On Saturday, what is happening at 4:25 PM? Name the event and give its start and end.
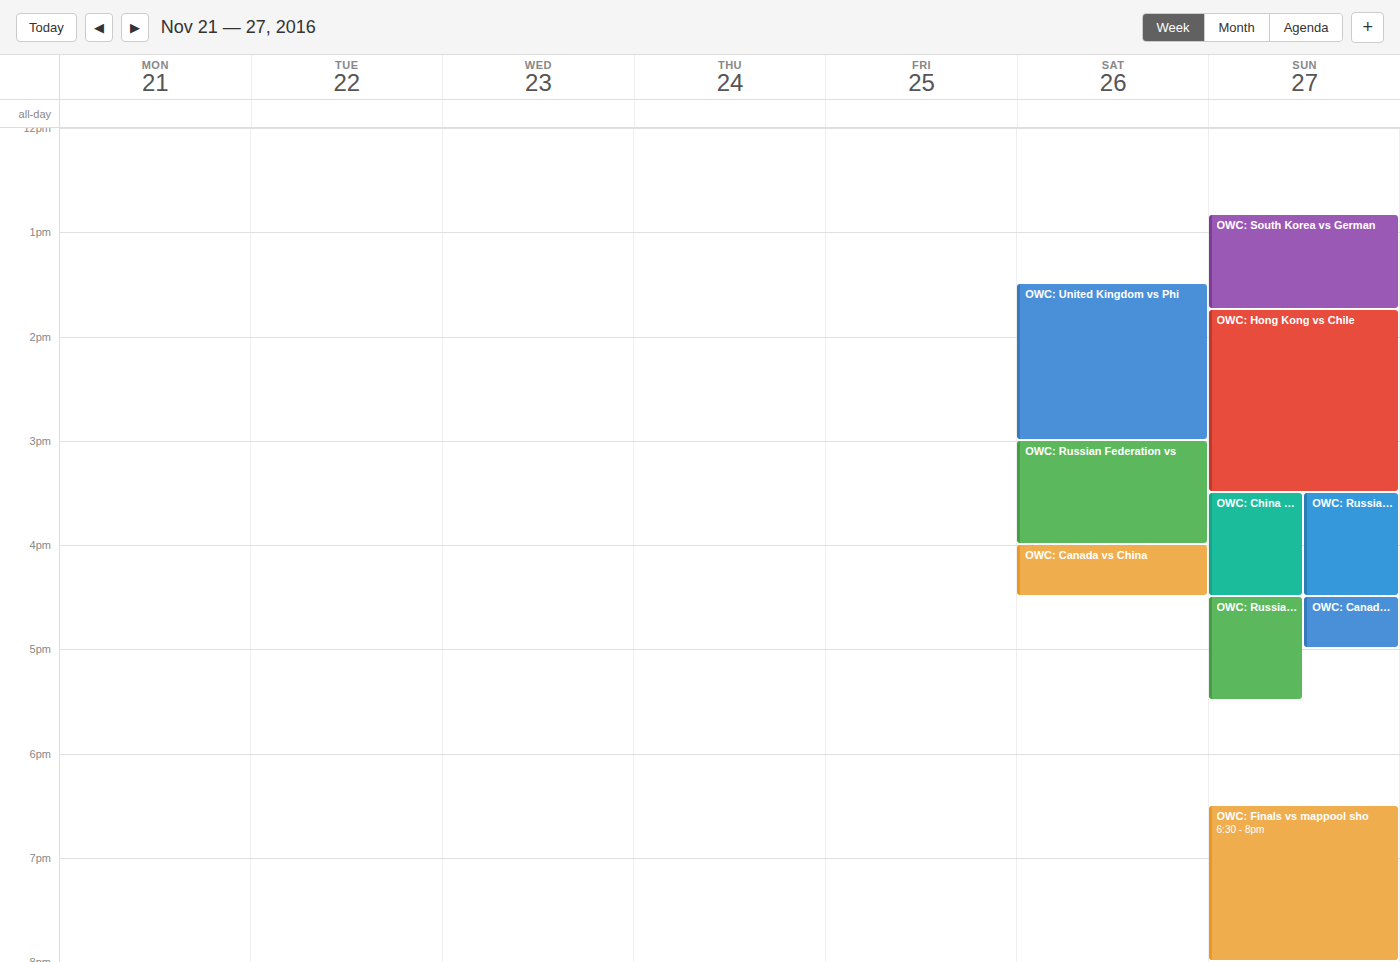
"OWC: Canada vs China", 4:00 PM to 4:30 PM